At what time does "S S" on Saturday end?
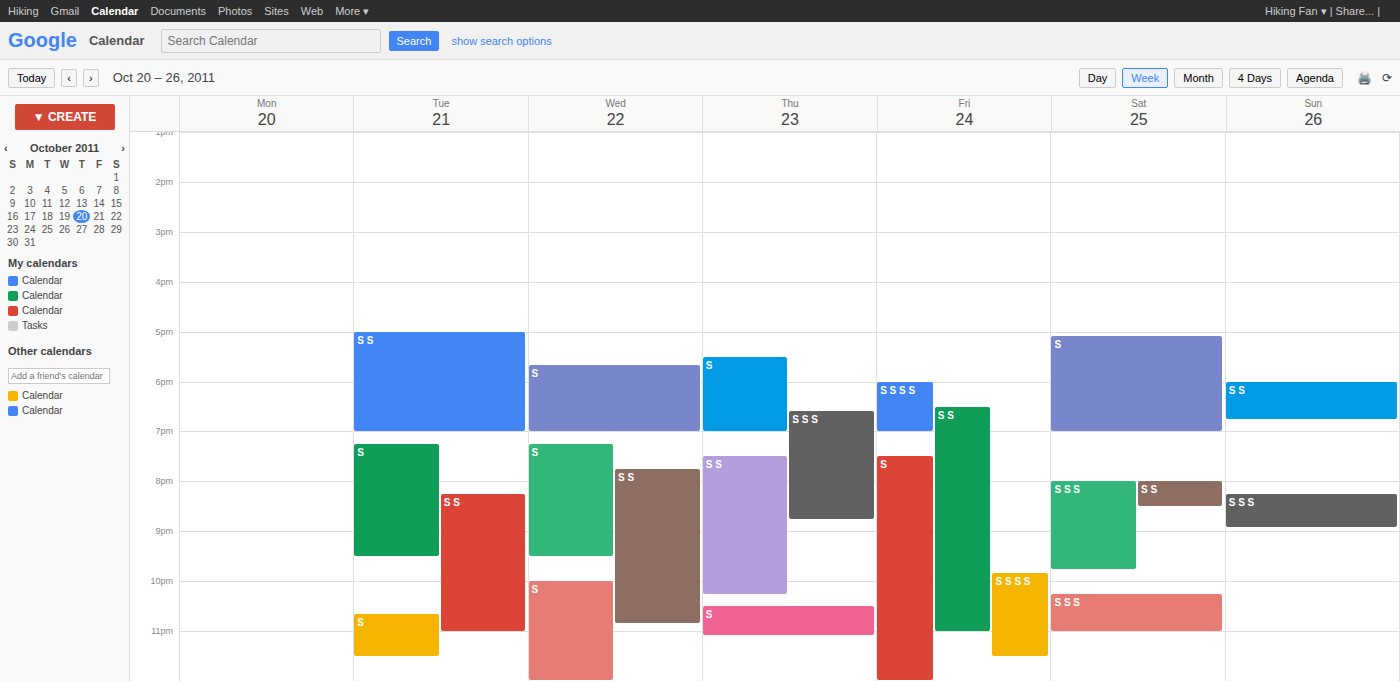
8:30 PM